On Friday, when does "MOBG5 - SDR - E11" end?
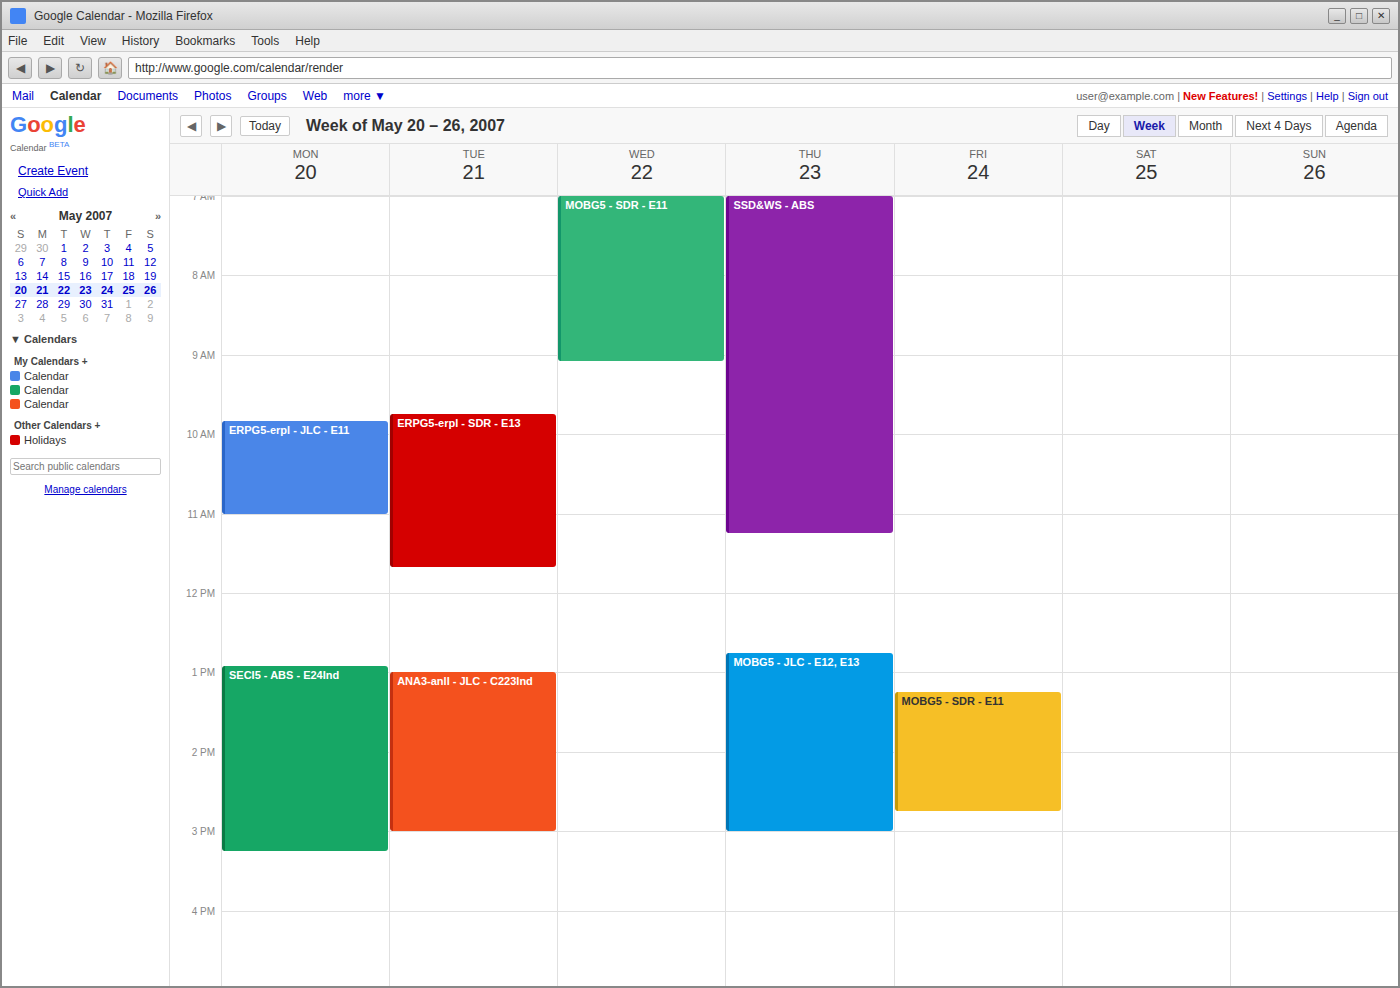
2:45 PM